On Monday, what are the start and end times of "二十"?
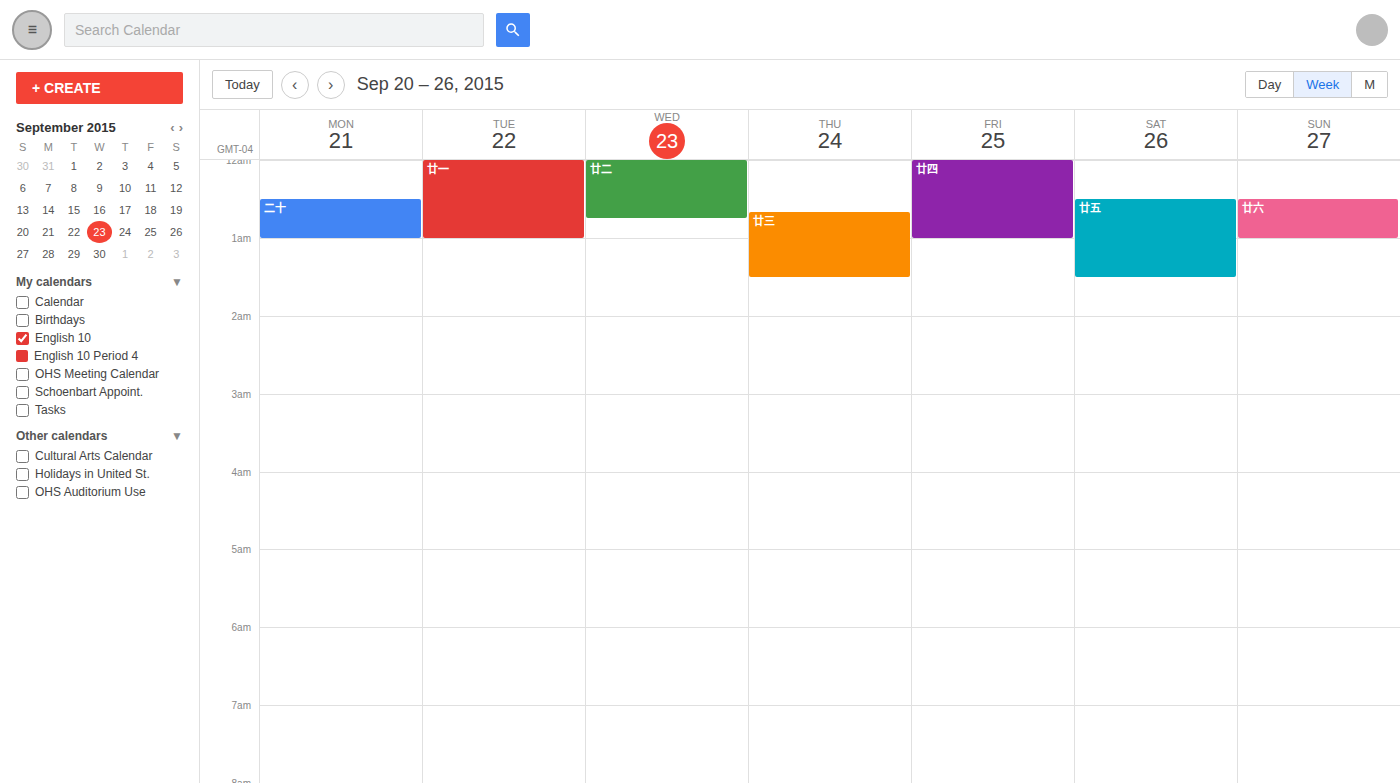
12:30 AM to 1:00 AM